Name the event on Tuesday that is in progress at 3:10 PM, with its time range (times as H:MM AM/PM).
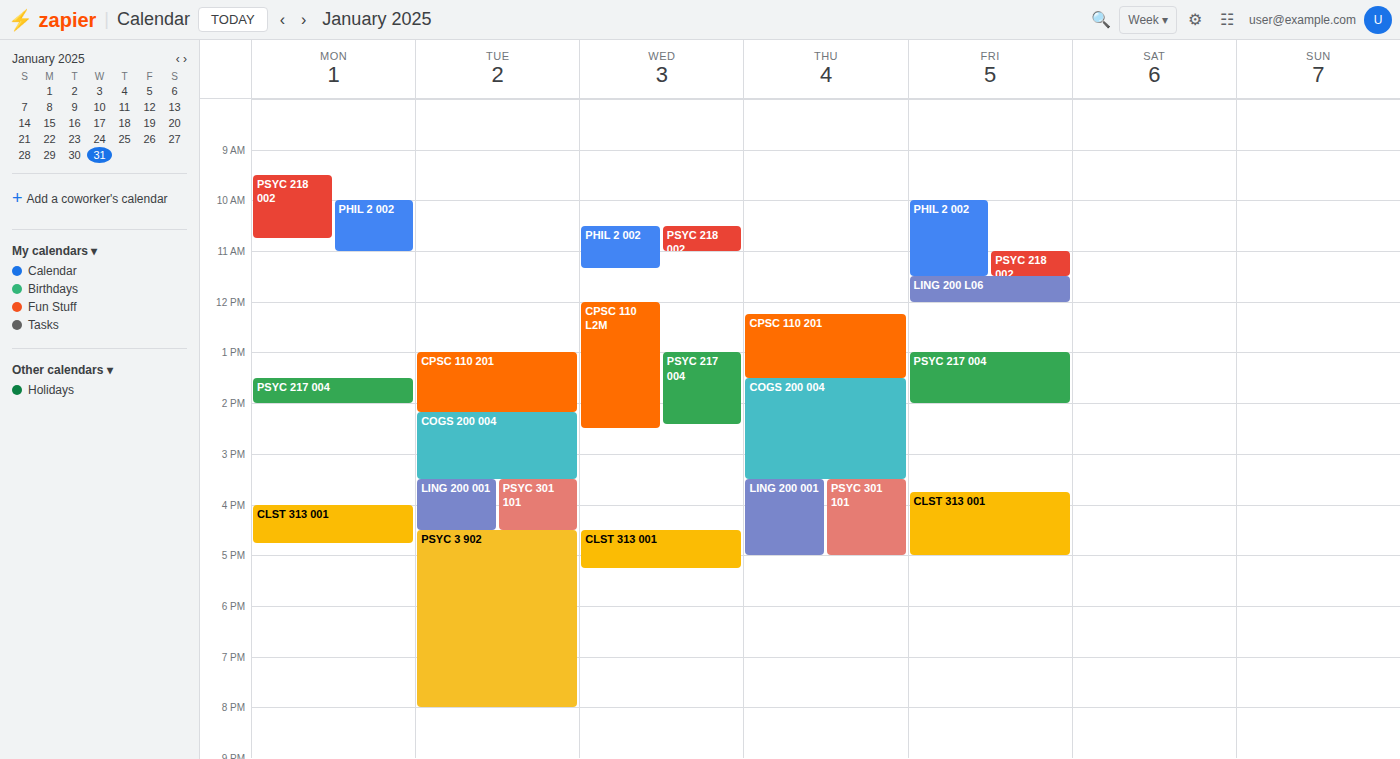
"COGS 200 004", 2:10 PM to 3:30 PM